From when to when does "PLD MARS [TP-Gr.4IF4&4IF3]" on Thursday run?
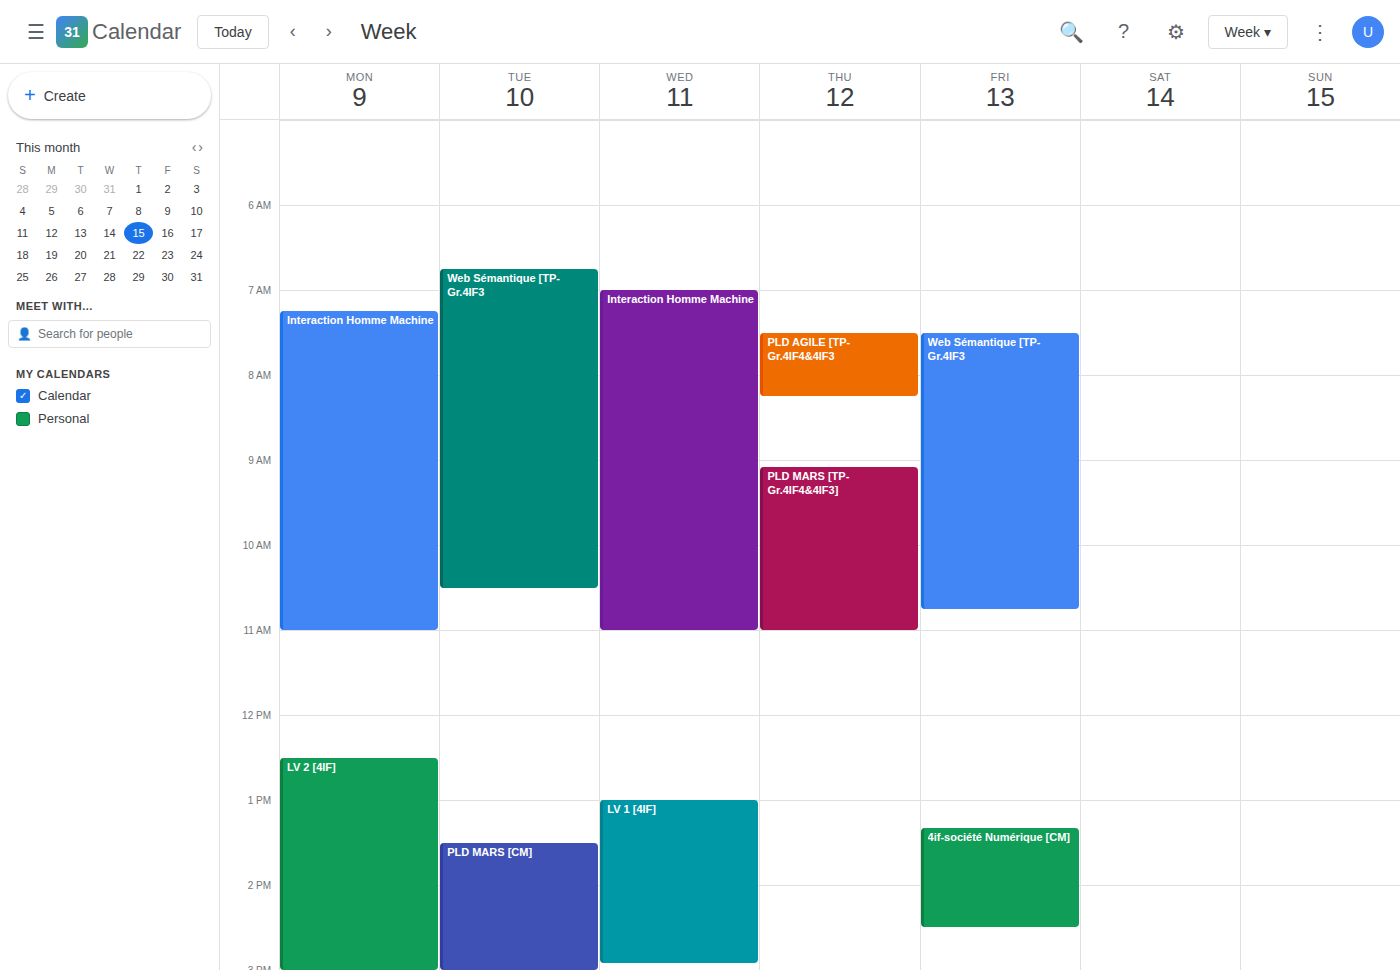
9:05 AM to 11:00 AM